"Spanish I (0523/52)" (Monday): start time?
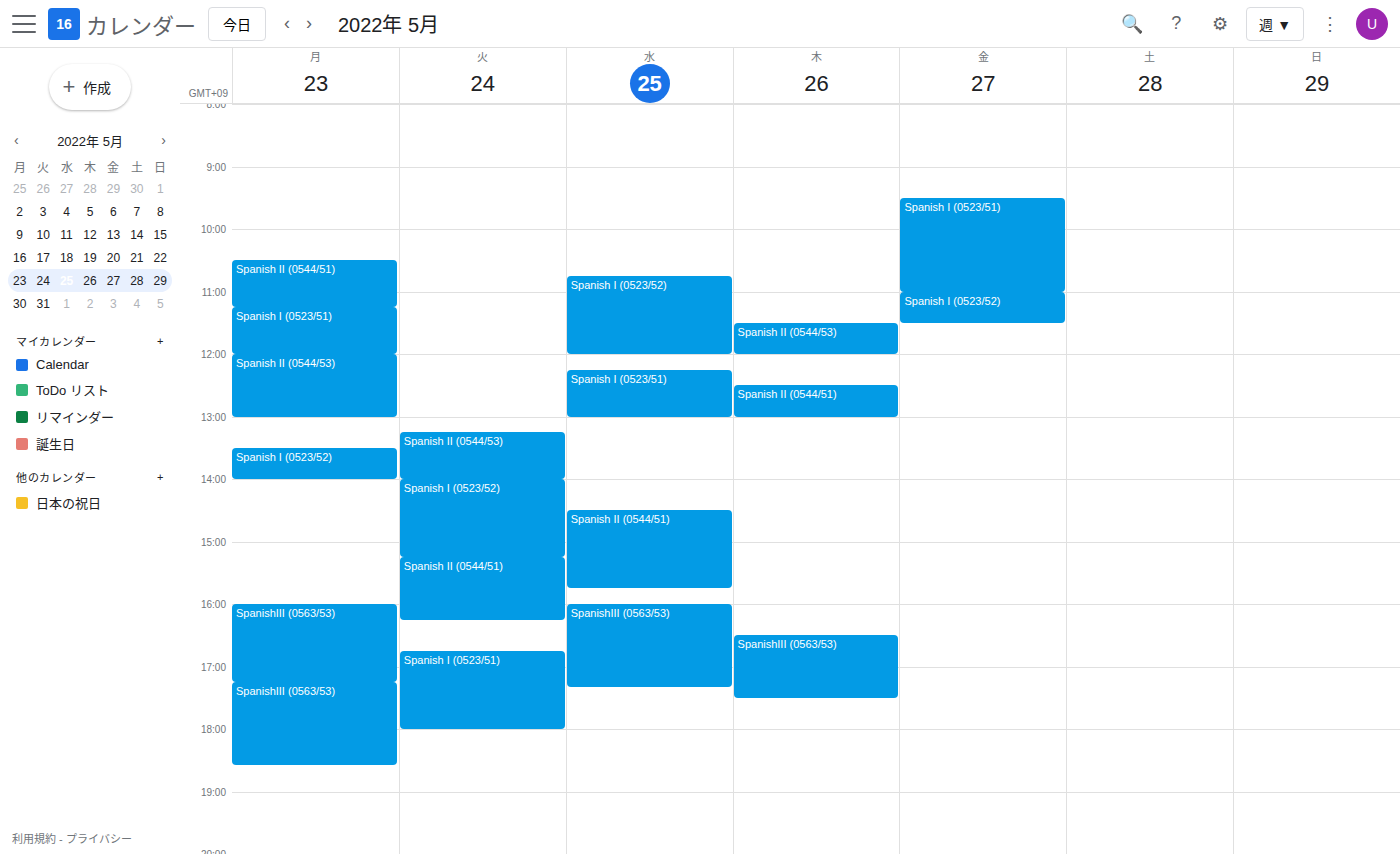
1:30 PM